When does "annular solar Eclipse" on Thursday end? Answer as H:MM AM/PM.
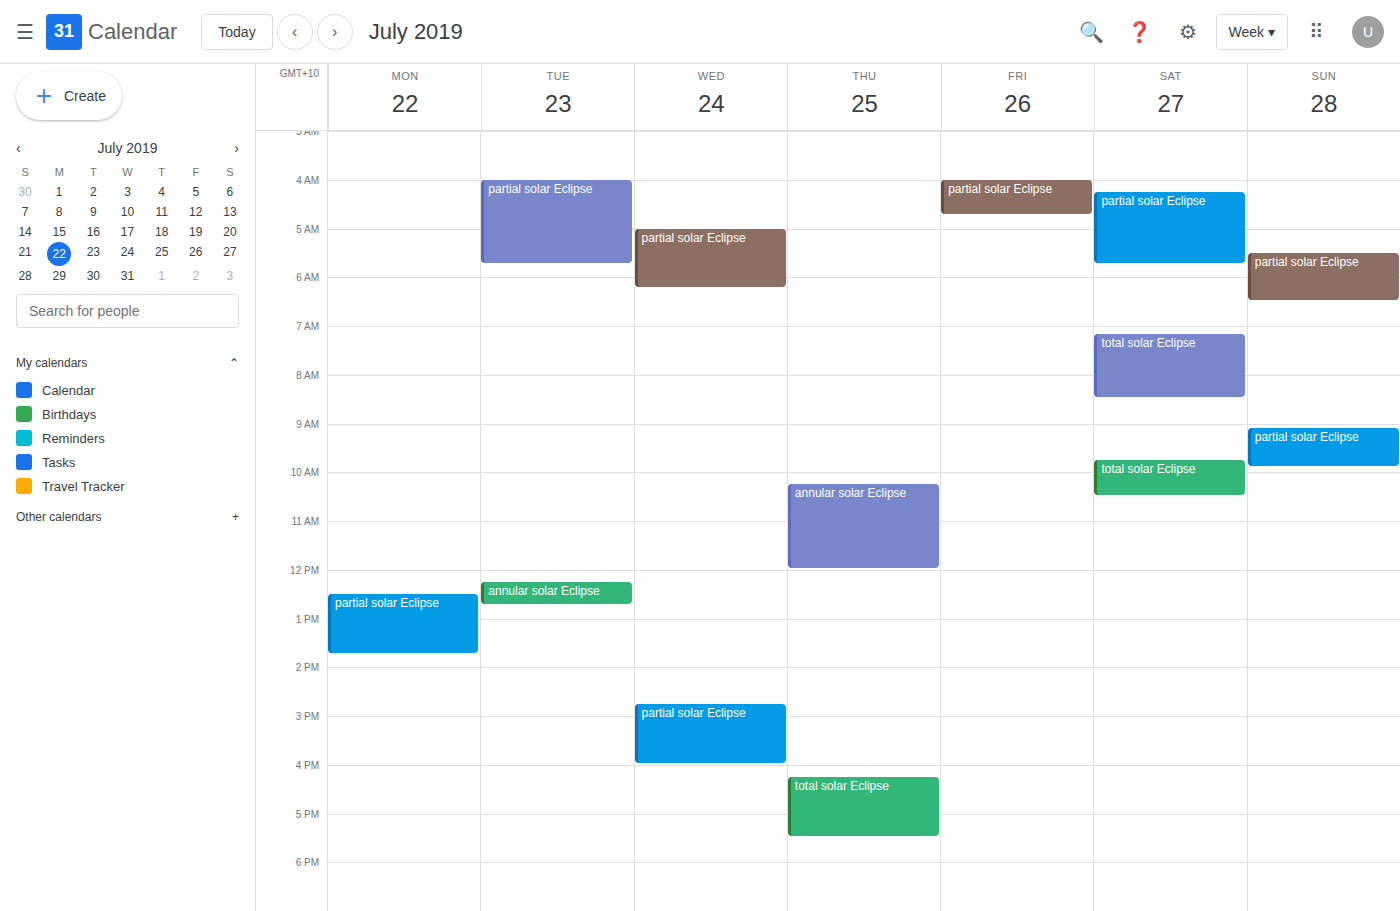
12:00 PM